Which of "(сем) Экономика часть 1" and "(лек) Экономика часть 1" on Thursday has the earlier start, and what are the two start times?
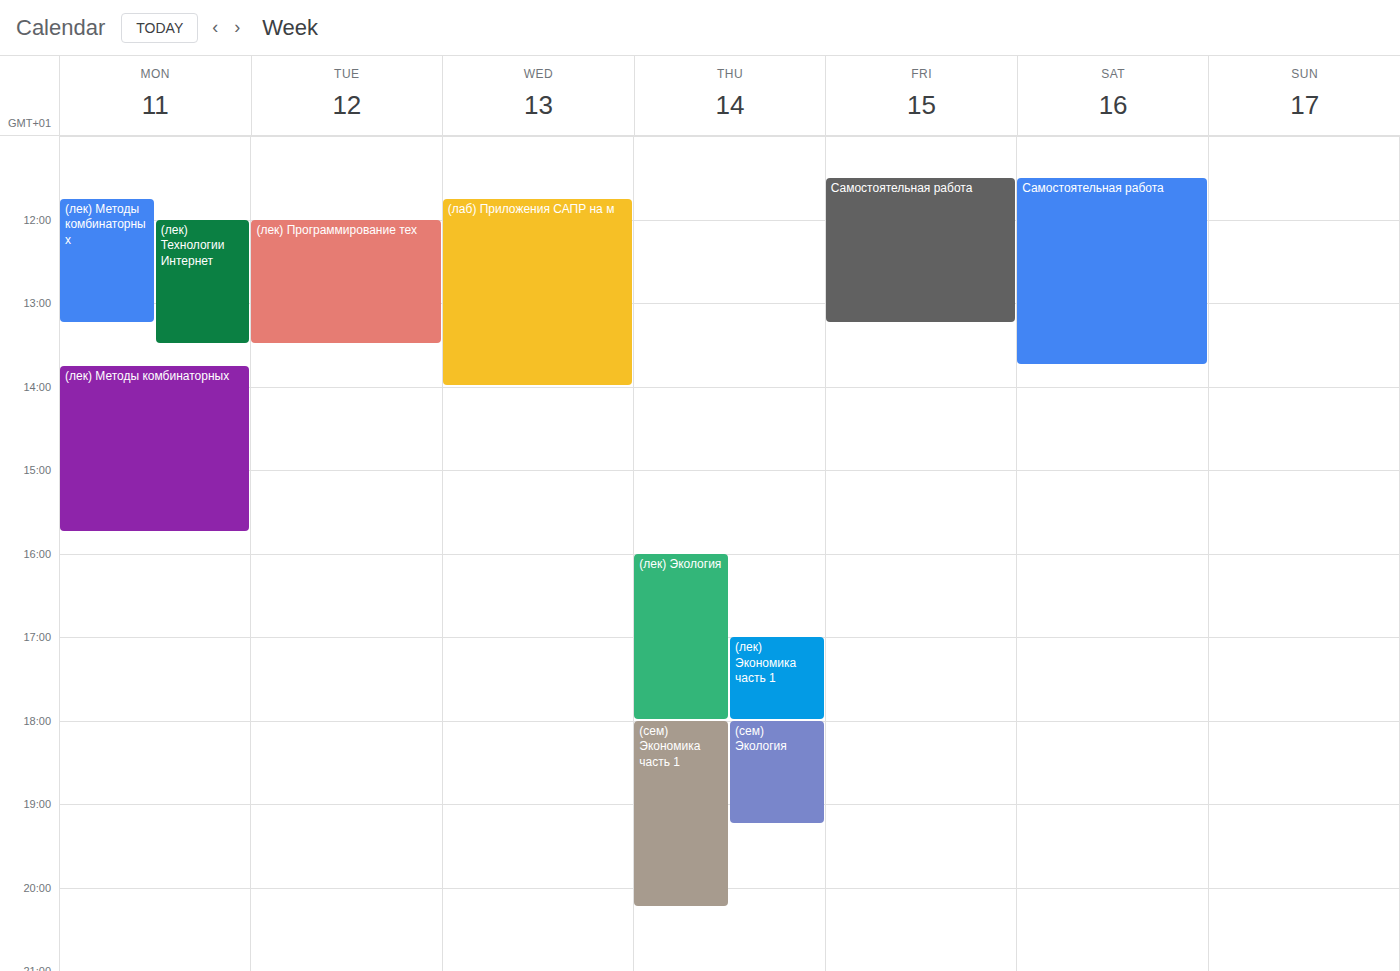
"(лек) Экономика часть 1" 5:00 PM; "(сем) Экономика часть 1" 6:00 PM.